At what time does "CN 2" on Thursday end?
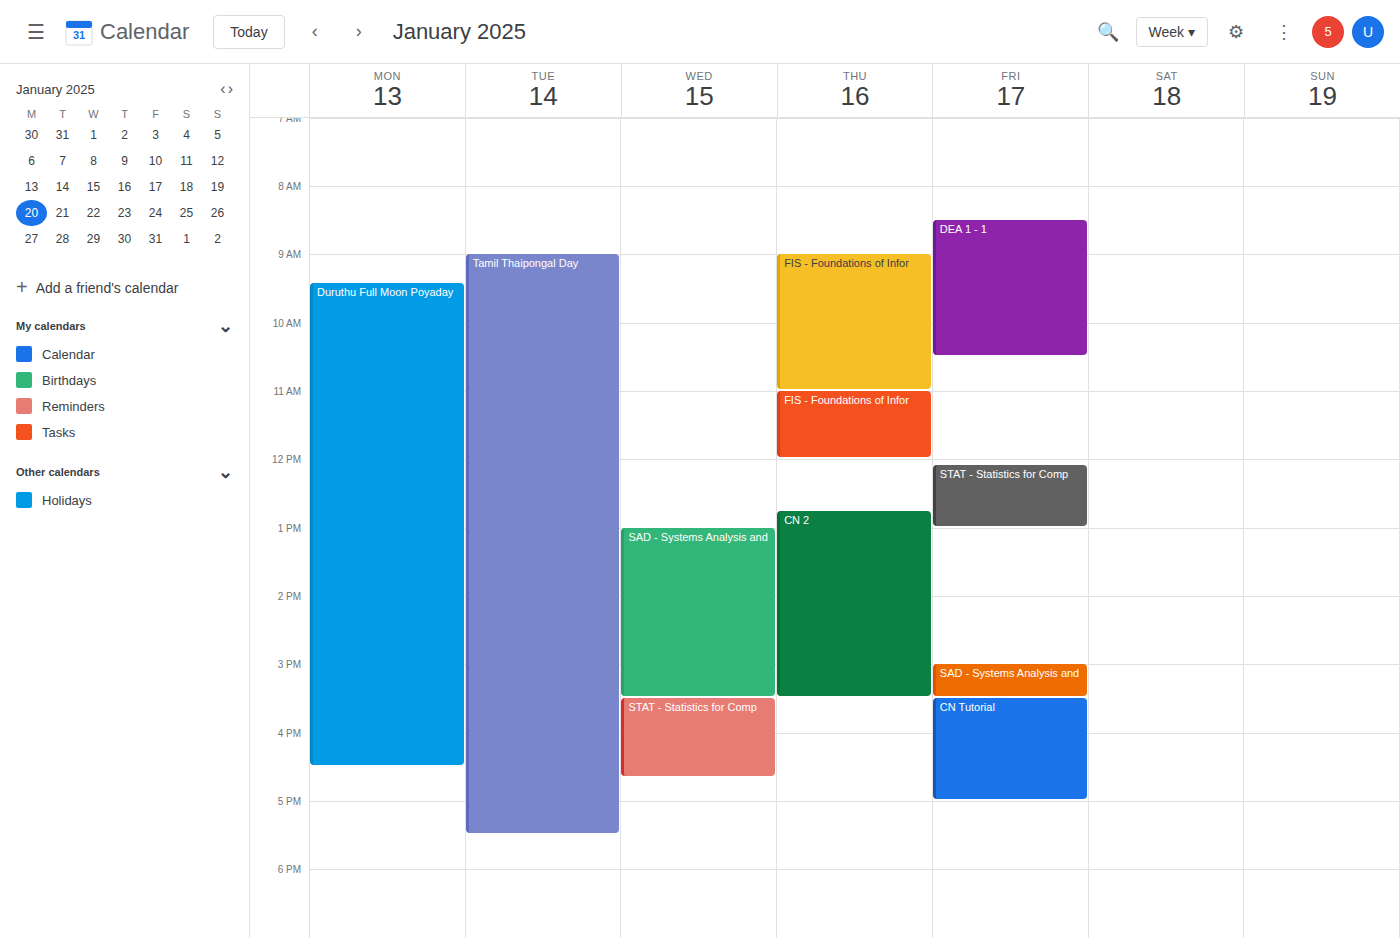
3:30 PM